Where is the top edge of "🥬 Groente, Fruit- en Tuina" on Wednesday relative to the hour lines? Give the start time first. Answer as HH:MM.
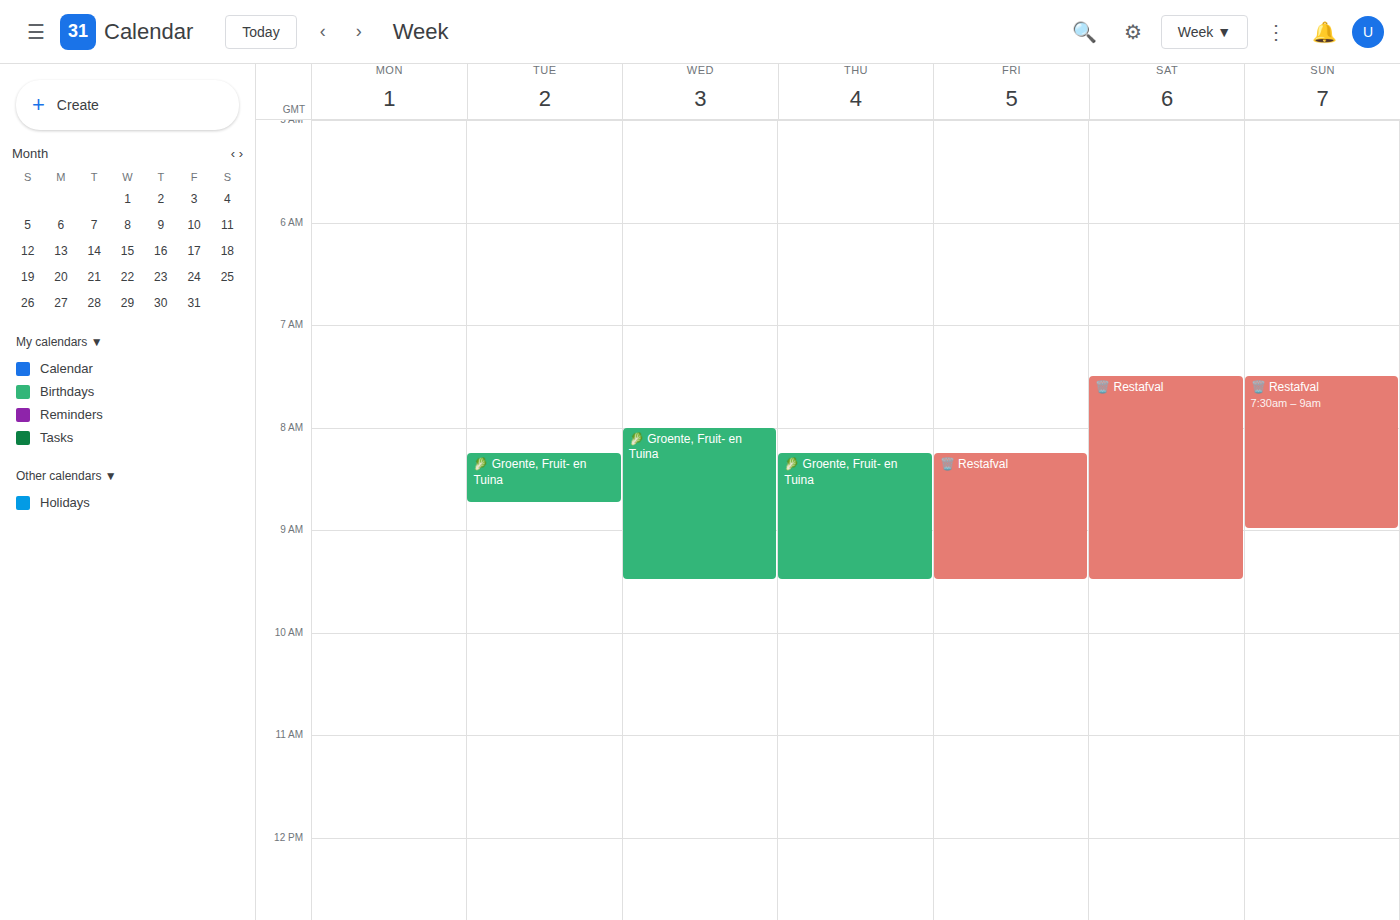
08:00 -- exactly on the 08:00 line.